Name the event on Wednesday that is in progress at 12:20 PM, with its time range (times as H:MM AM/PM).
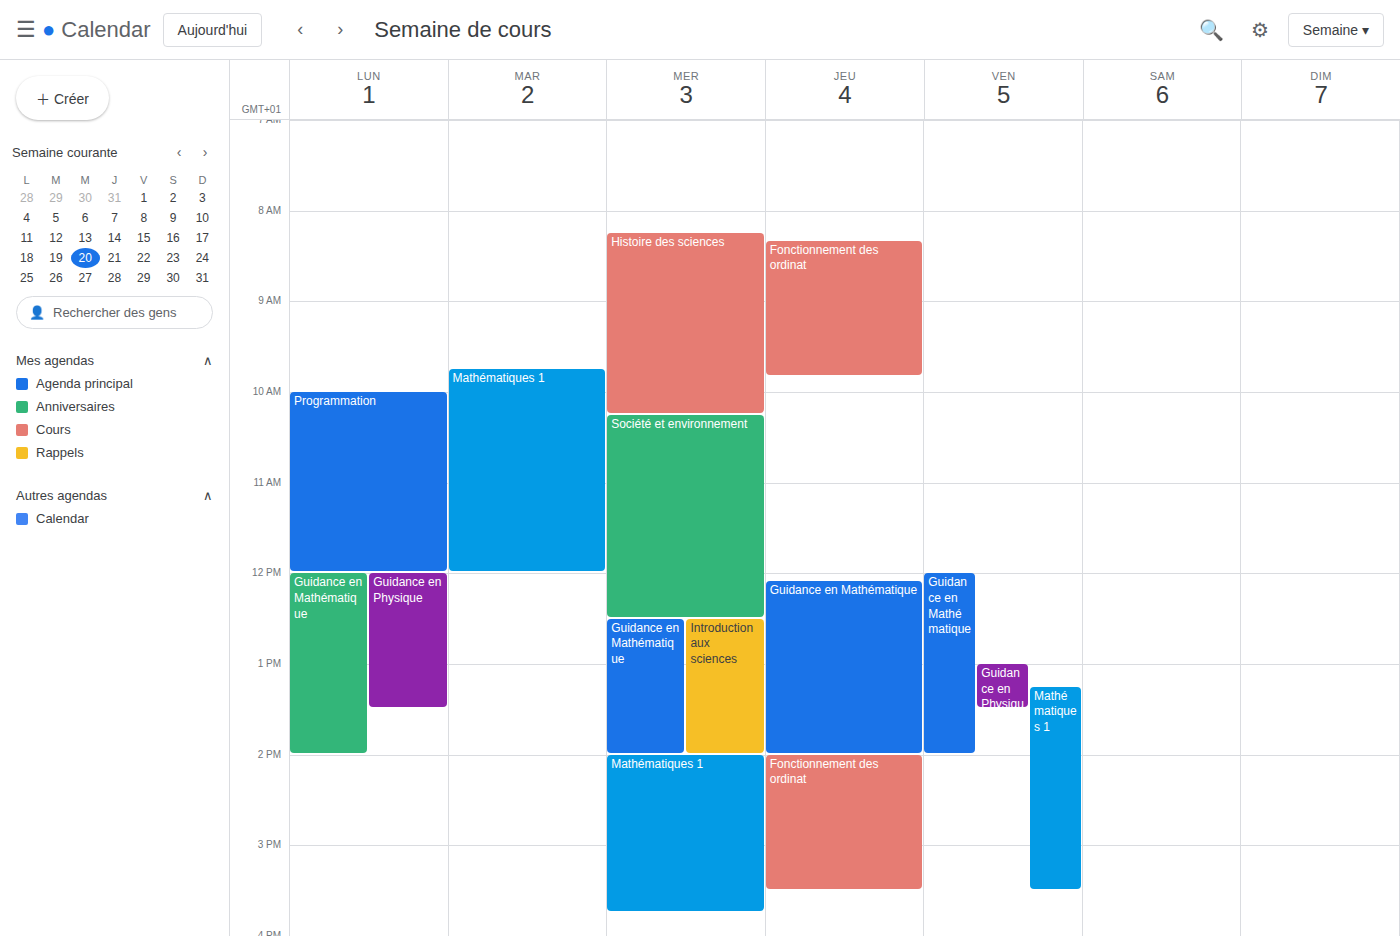
"Société et environnement", 10:15 AM to 12:30 PM